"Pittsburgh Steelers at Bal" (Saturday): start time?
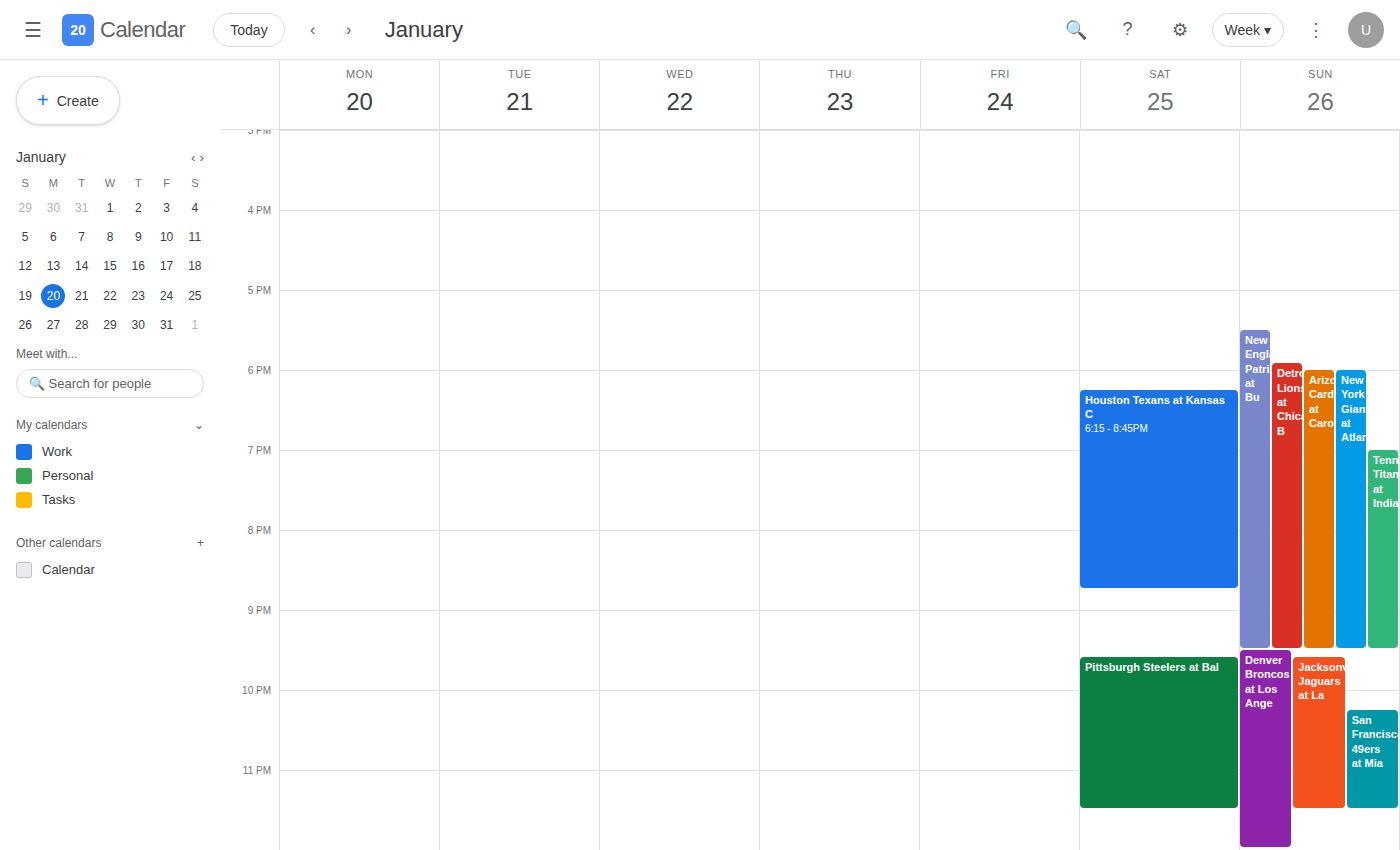
9:35 PM